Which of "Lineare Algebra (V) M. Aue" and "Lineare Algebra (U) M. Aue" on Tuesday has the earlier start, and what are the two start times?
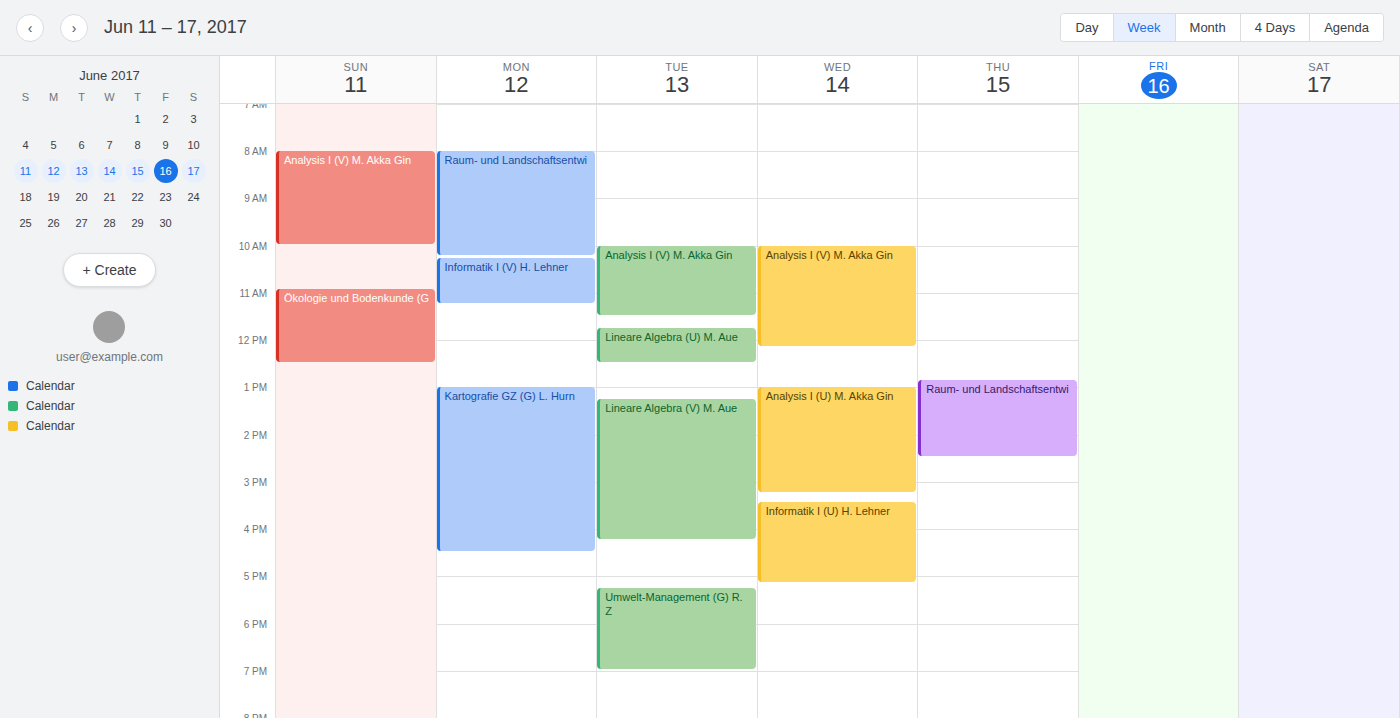
"Lineare Algebra (U) M. Aue" 11:45; "Lineare Algebra (V) M. Aue" 13:15.